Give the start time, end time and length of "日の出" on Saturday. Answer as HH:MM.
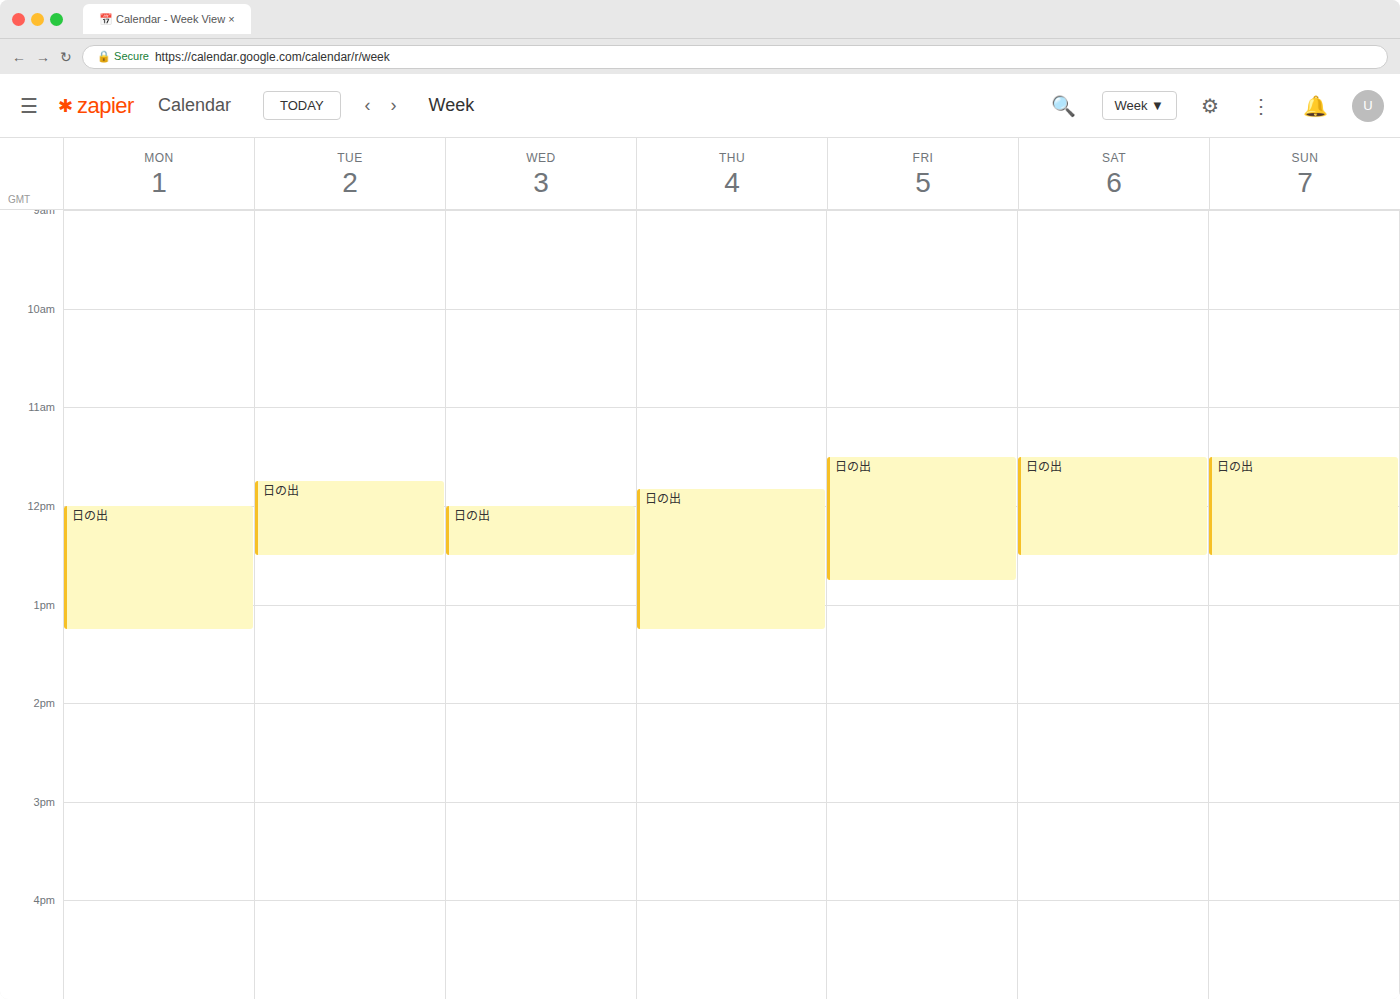
11:30 to 12:30, 1 hour